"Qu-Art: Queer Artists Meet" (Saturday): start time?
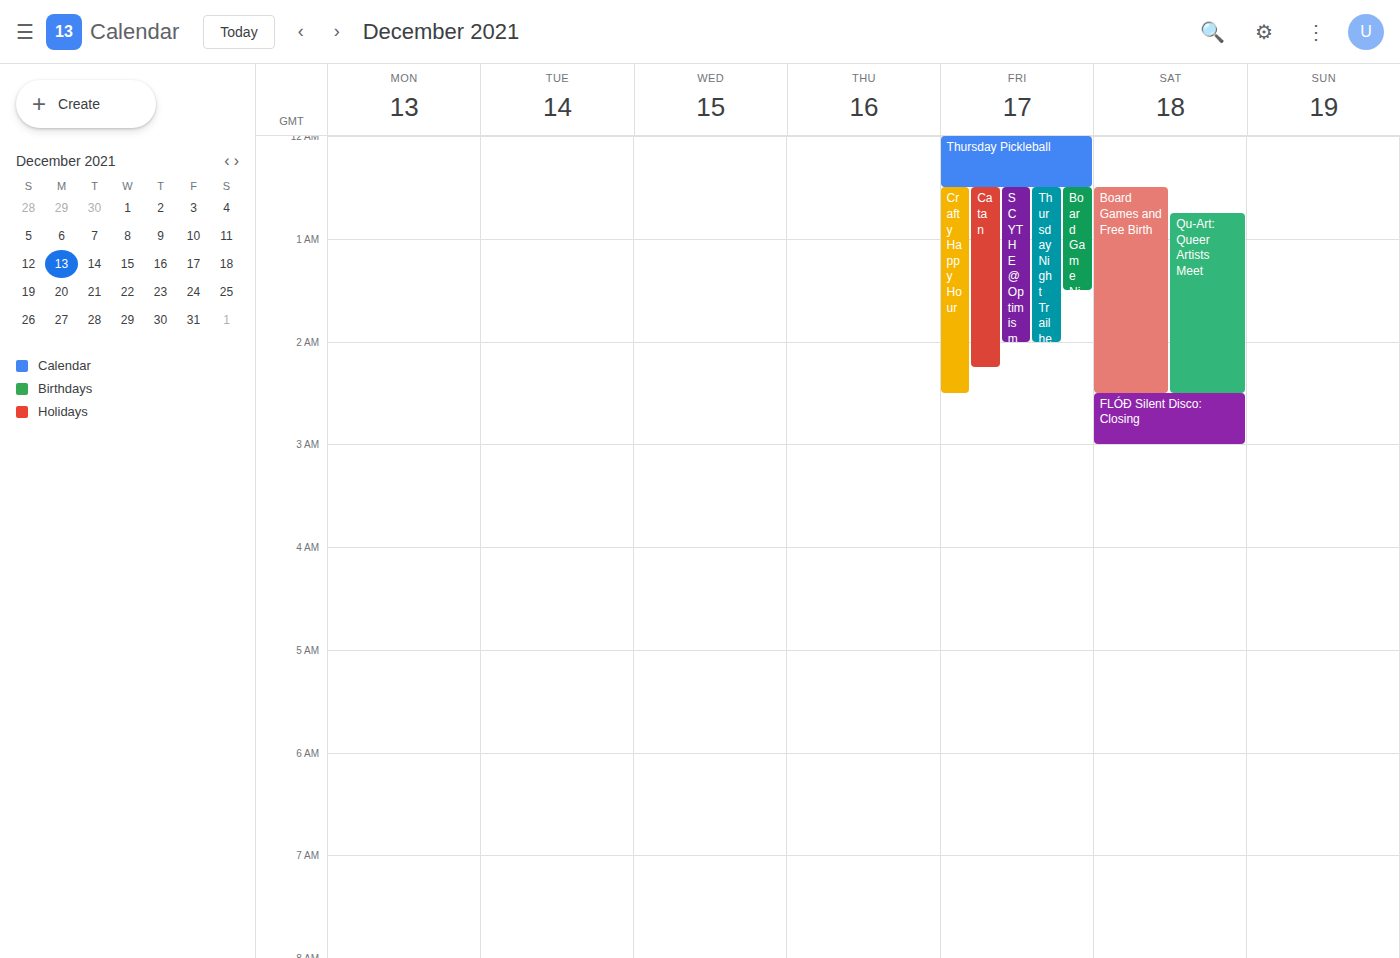
12:45 AM